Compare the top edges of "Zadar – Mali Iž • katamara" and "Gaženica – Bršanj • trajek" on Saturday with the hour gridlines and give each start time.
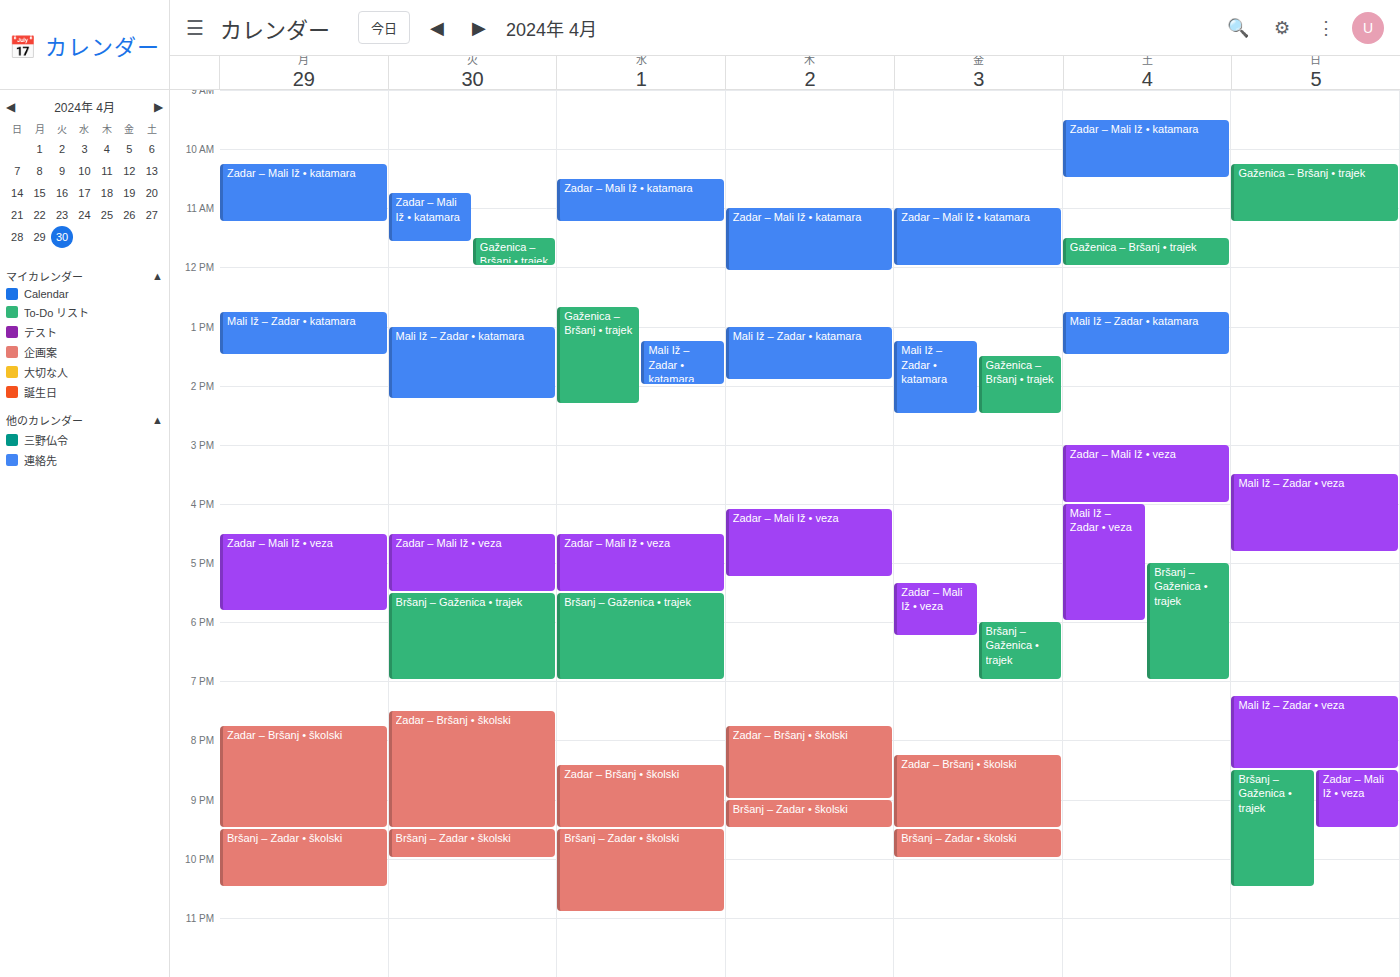
"Zadar – Mali Iž • katamara": 9:30 AM, halfway between the 9 AM and 10 AM lines. "Gaženica – Bršanj • trajek": 11:30 AM, halfway between the 11 AM and 12 PM lines.